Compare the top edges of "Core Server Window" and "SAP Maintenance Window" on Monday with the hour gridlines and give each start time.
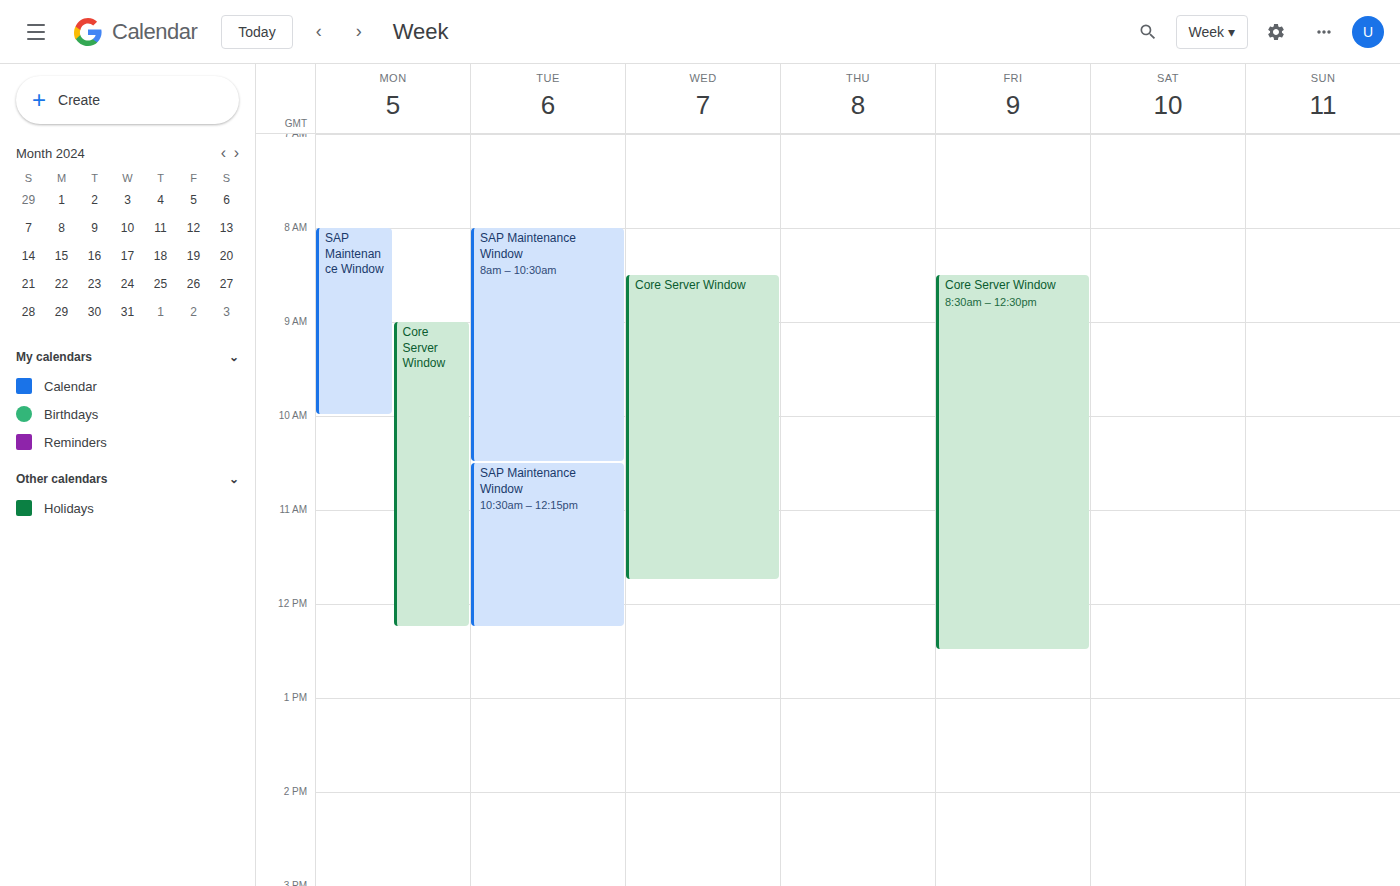
"Core Server Window": 9:00 AM, exactly on the 9 AM line. "SAP Maintenance Window": 8:00 AM, exactly on the 8 AM line.